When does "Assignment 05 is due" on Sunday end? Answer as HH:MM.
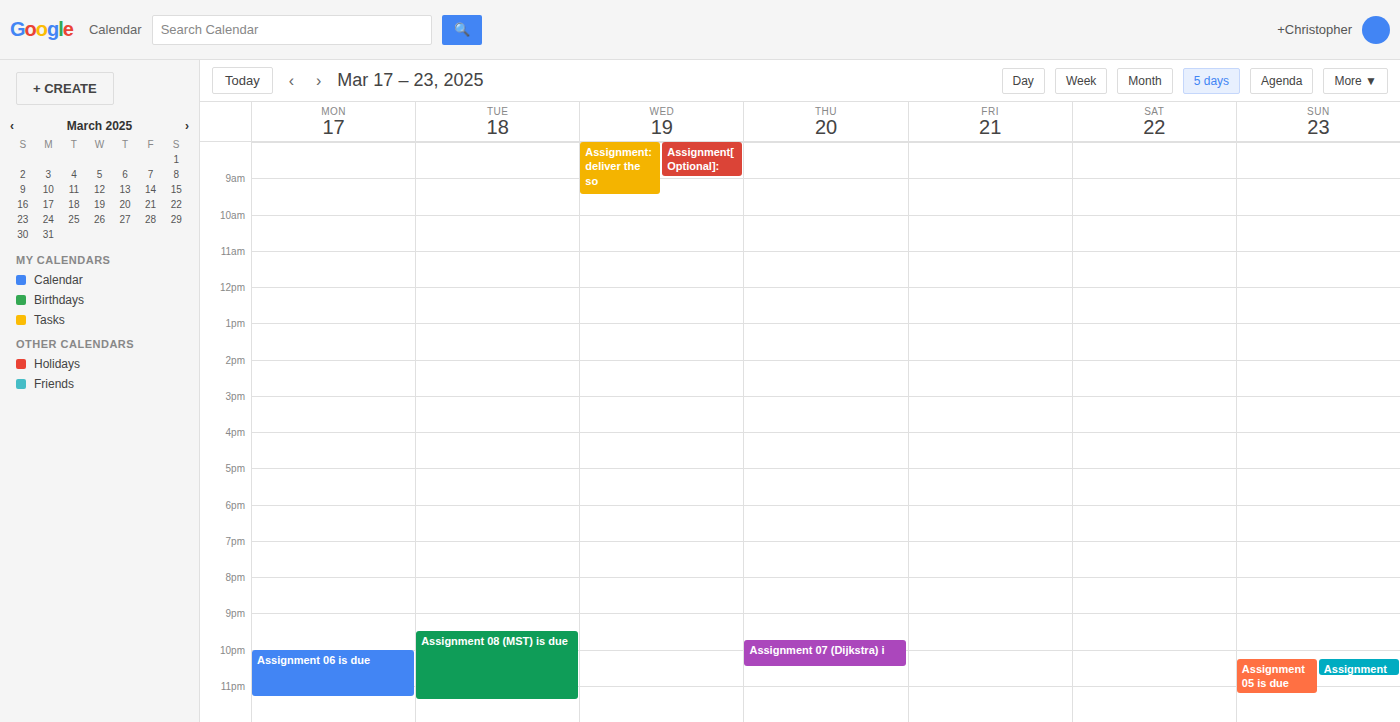
23:15